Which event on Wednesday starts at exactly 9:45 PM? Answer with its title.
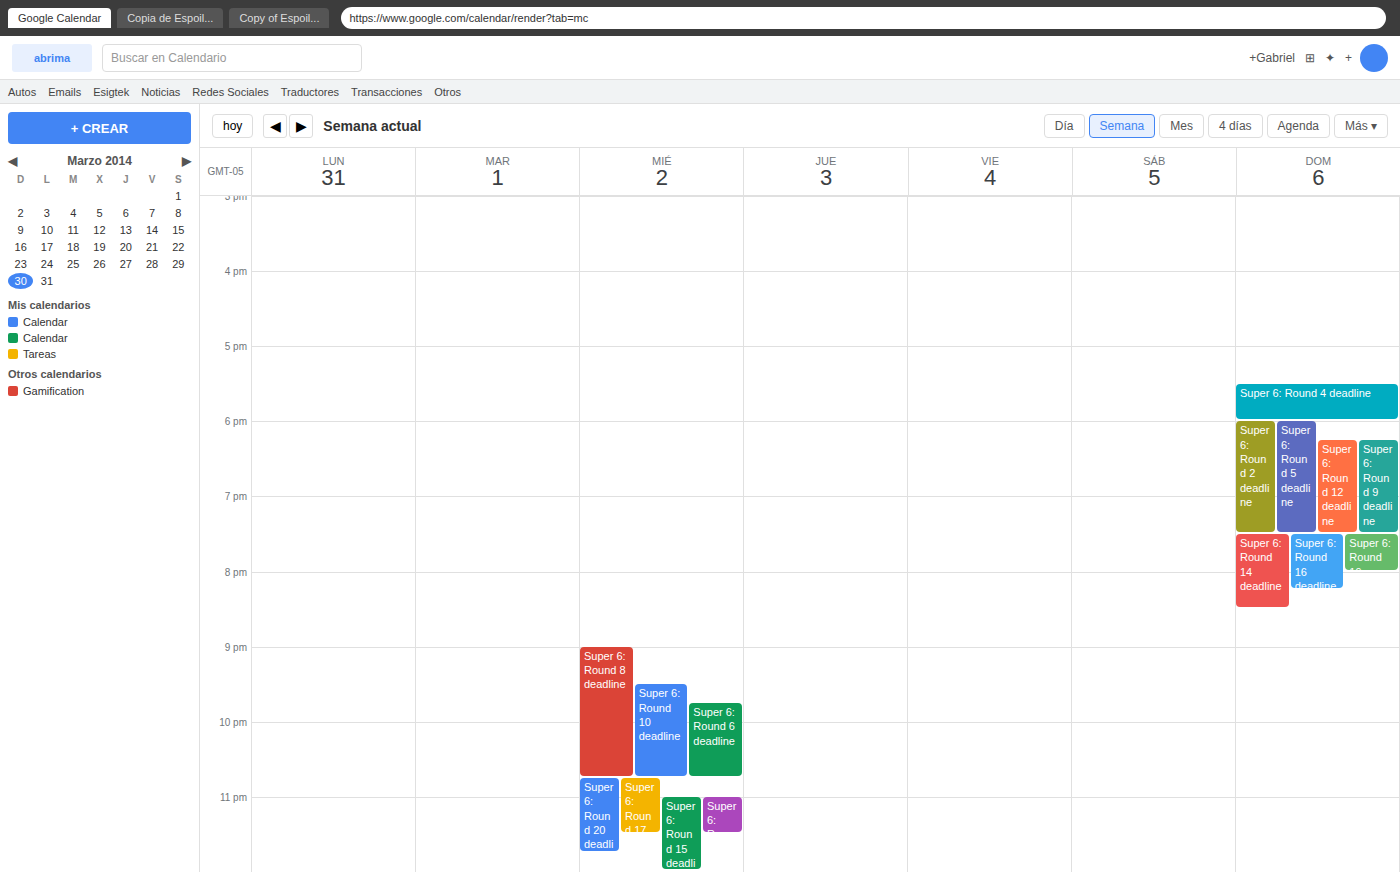
"Super 6: Round 6 deadline"